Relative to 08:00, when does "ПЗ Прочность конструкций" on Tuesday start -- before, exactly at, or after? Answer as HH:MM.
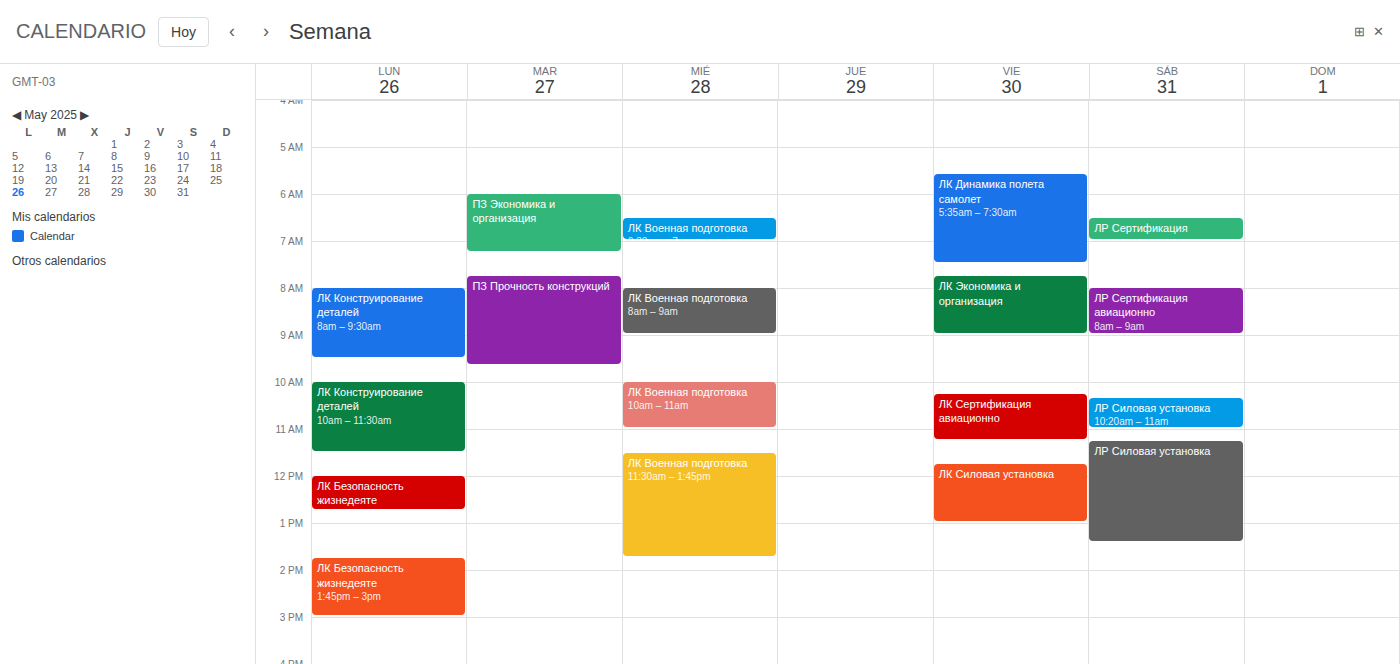
07:45 -- before 08:00, 15 minutes above the 08:00 line.